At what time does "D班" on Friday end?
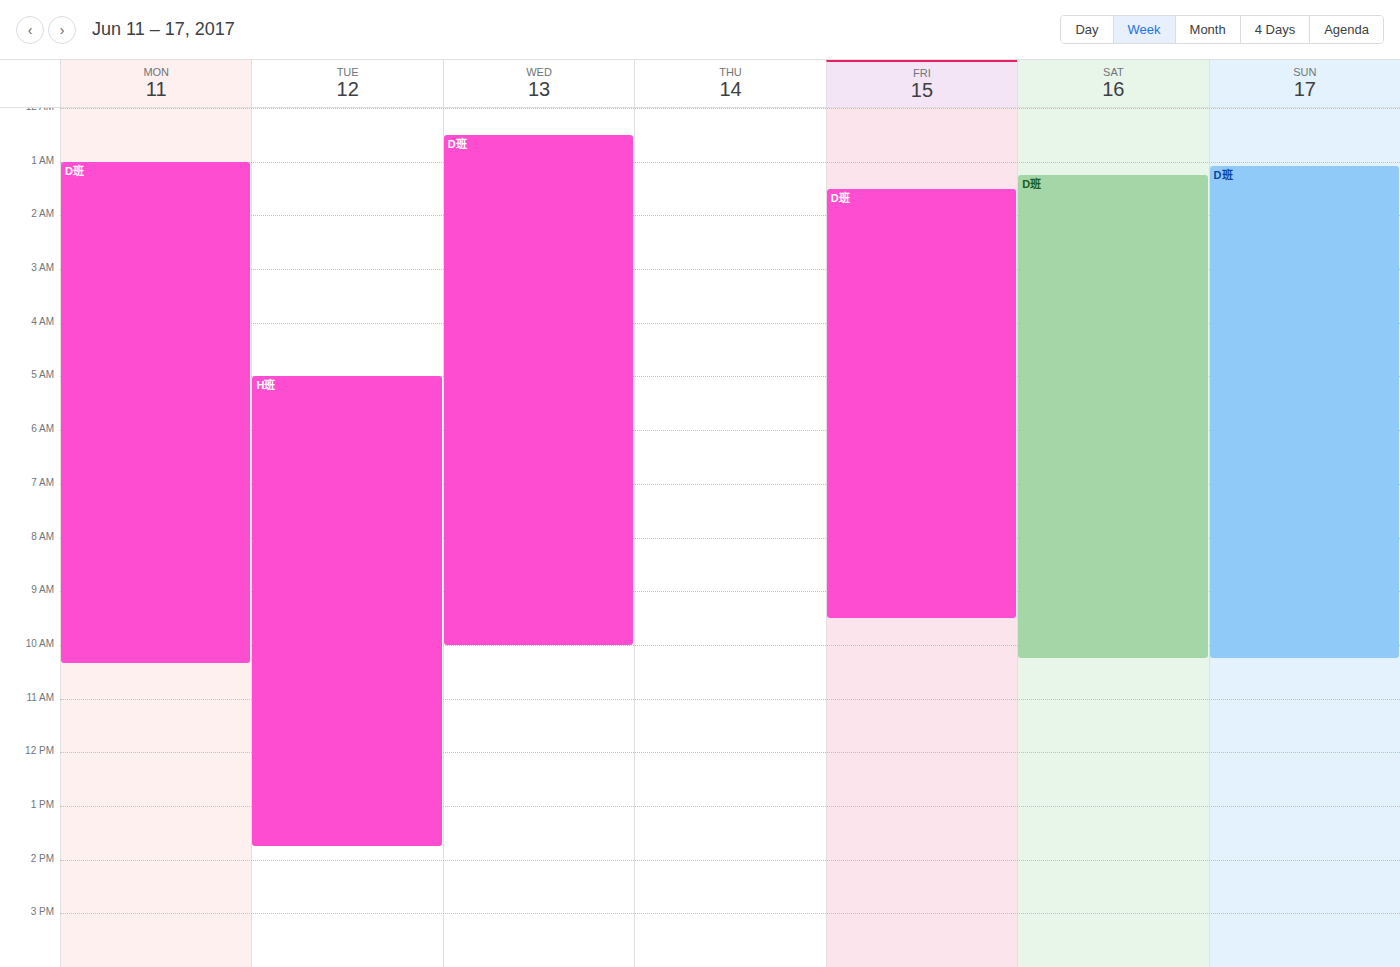
9:30 AM